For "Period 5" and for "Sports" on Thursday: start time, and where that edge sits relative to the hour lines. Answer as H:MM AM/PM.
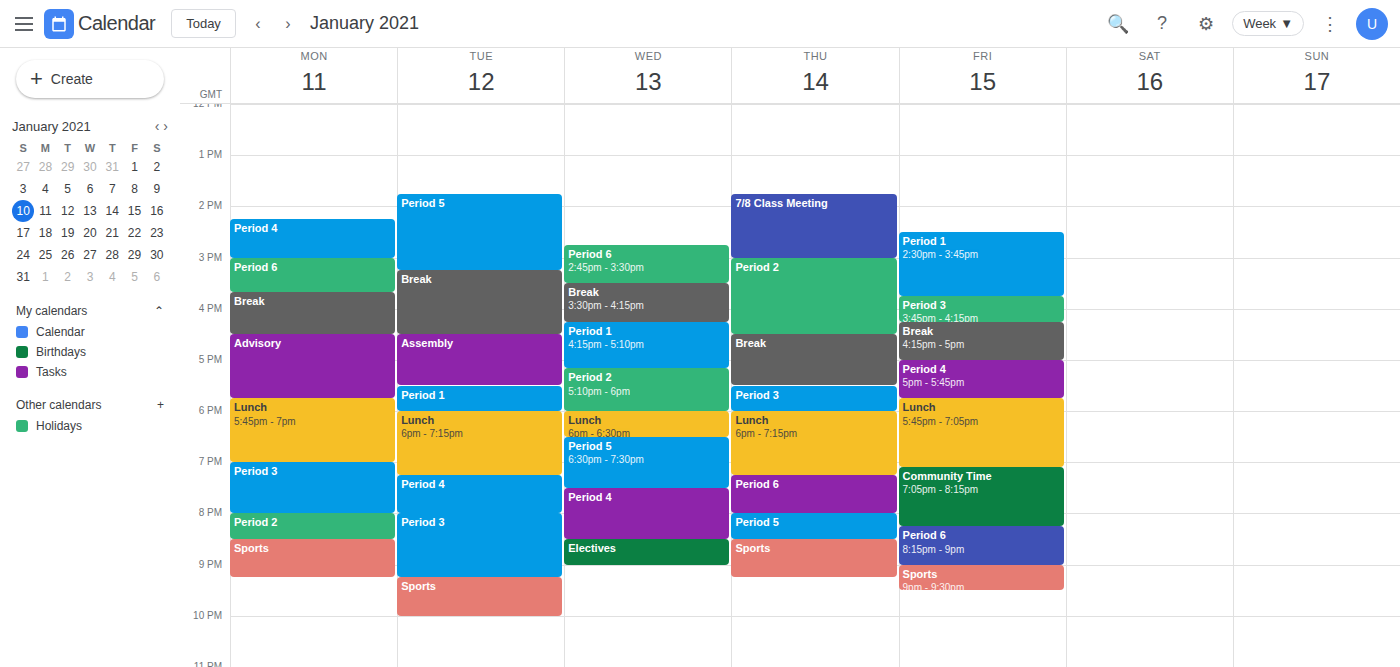
"Period 5": 8:00 PM, exactly on the 8 PM line. "Sports": 8:30 PM, halfway between the 8 PM and 9 PM lines.